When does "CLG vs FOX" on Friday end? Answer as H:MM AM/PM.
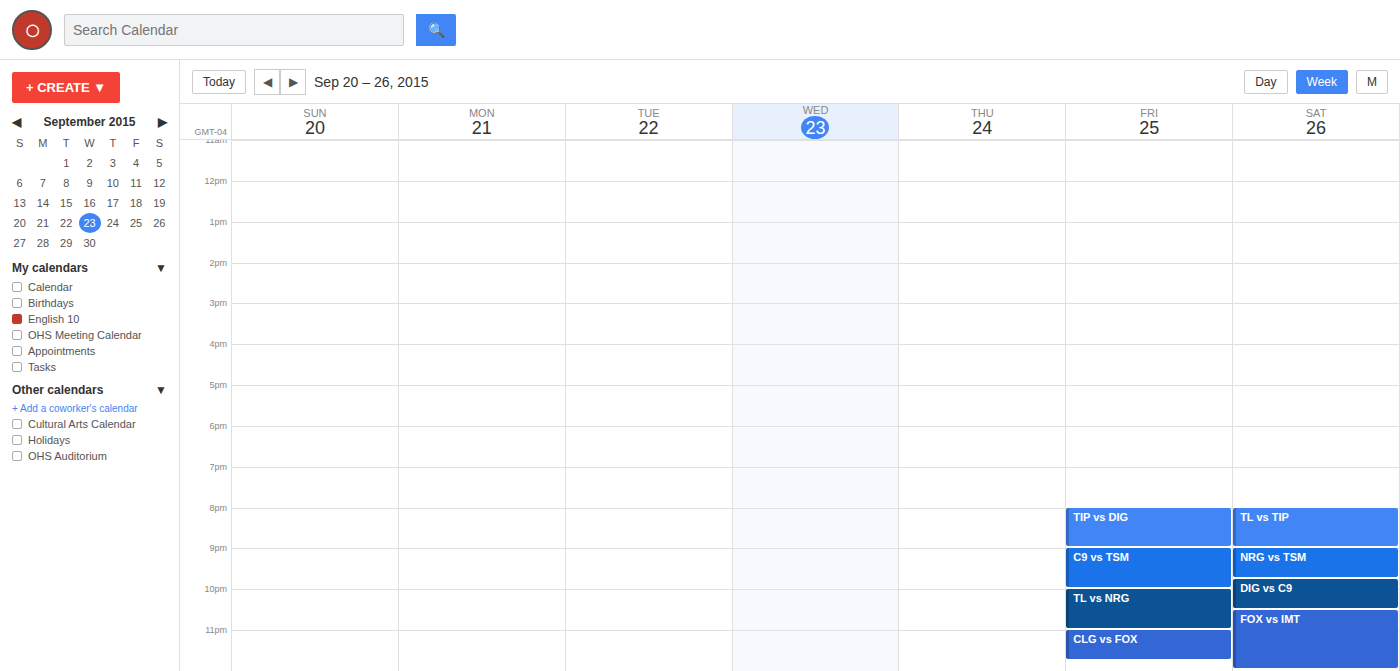
11:45 PM